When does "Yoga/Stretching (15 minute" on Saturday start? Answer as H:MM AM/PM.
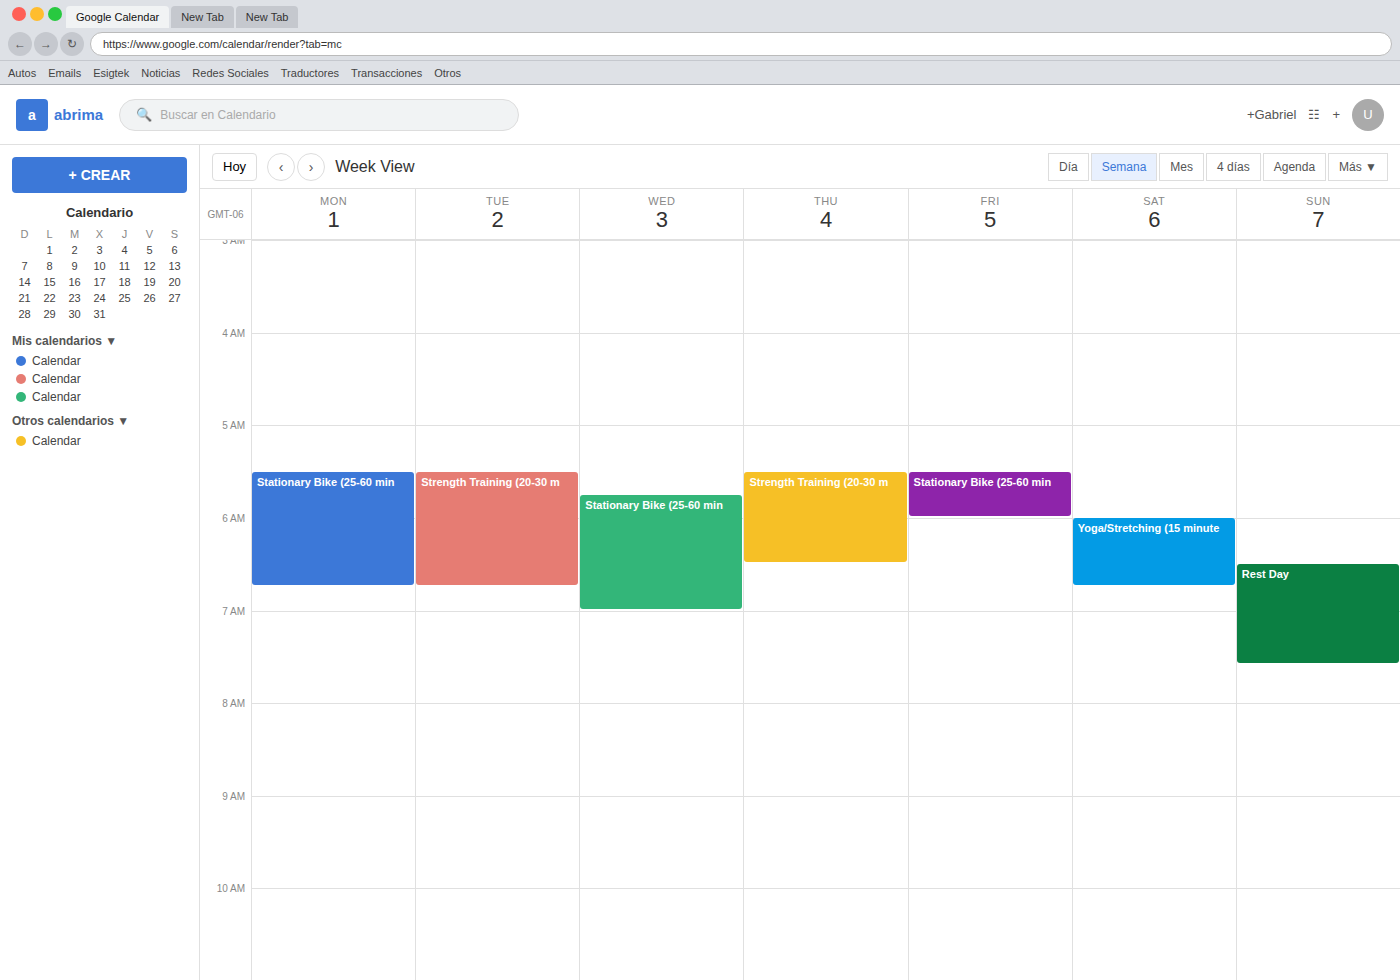
6:00 AM